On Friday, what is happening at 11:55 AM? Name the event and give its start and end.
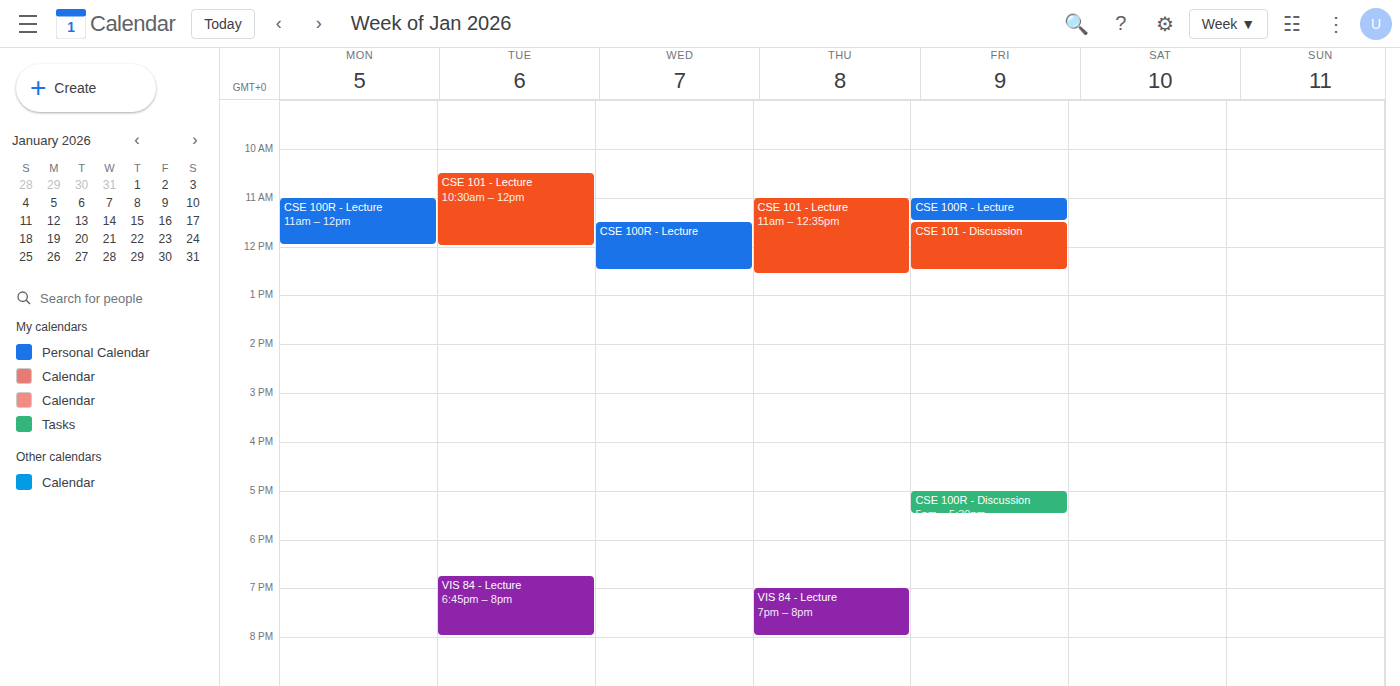
"CSE 101 - Discussion", 11:30 AM to 12:30 PM